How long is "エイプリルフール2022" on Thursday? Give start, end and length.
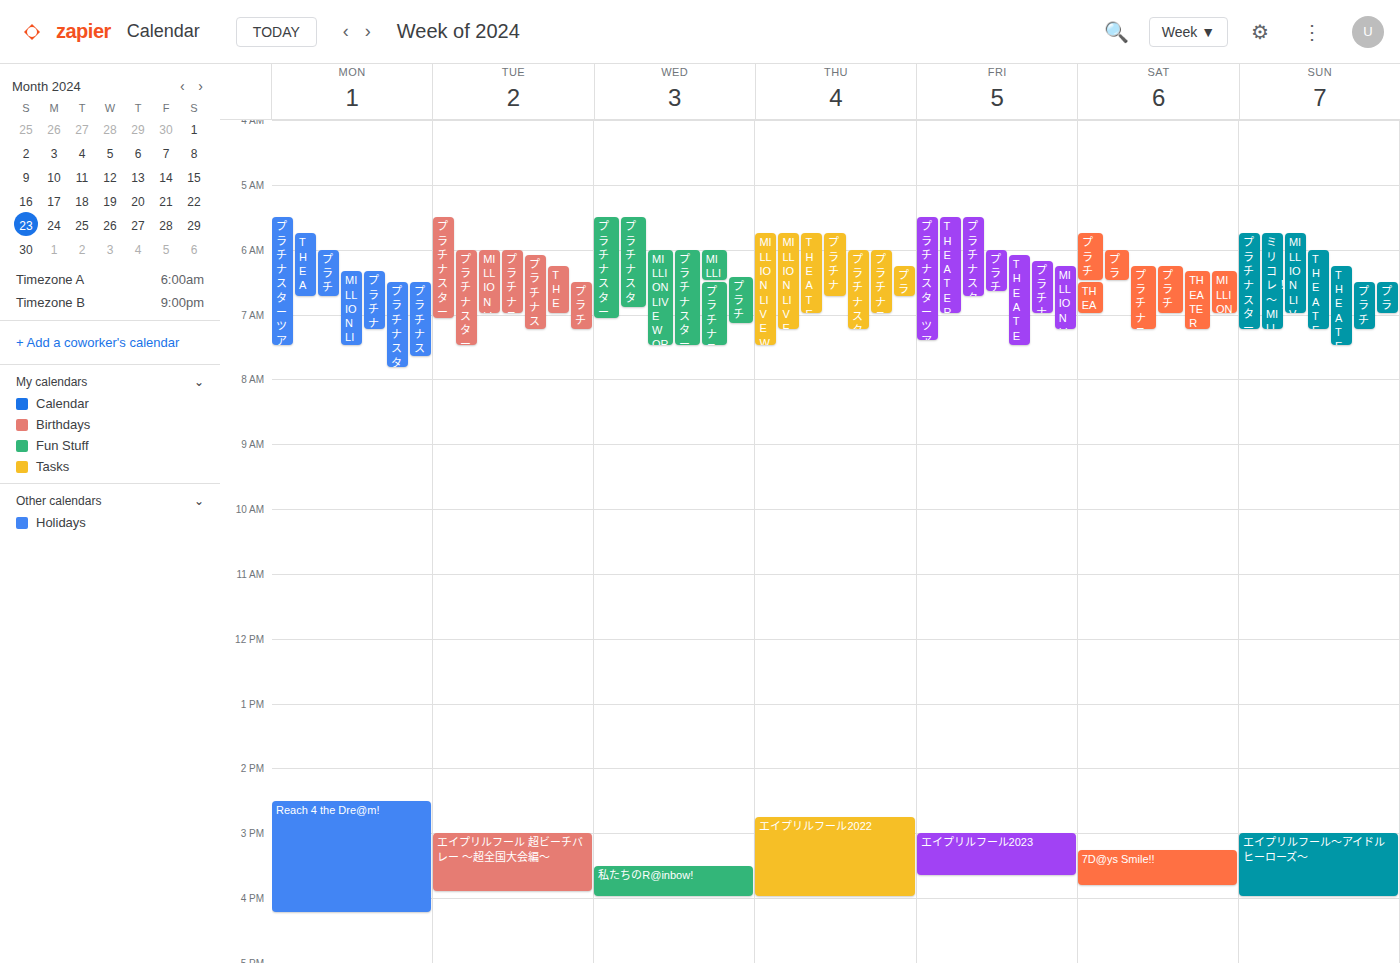
2:45 PM to 4:00 PM, 1 hour 15 minutes